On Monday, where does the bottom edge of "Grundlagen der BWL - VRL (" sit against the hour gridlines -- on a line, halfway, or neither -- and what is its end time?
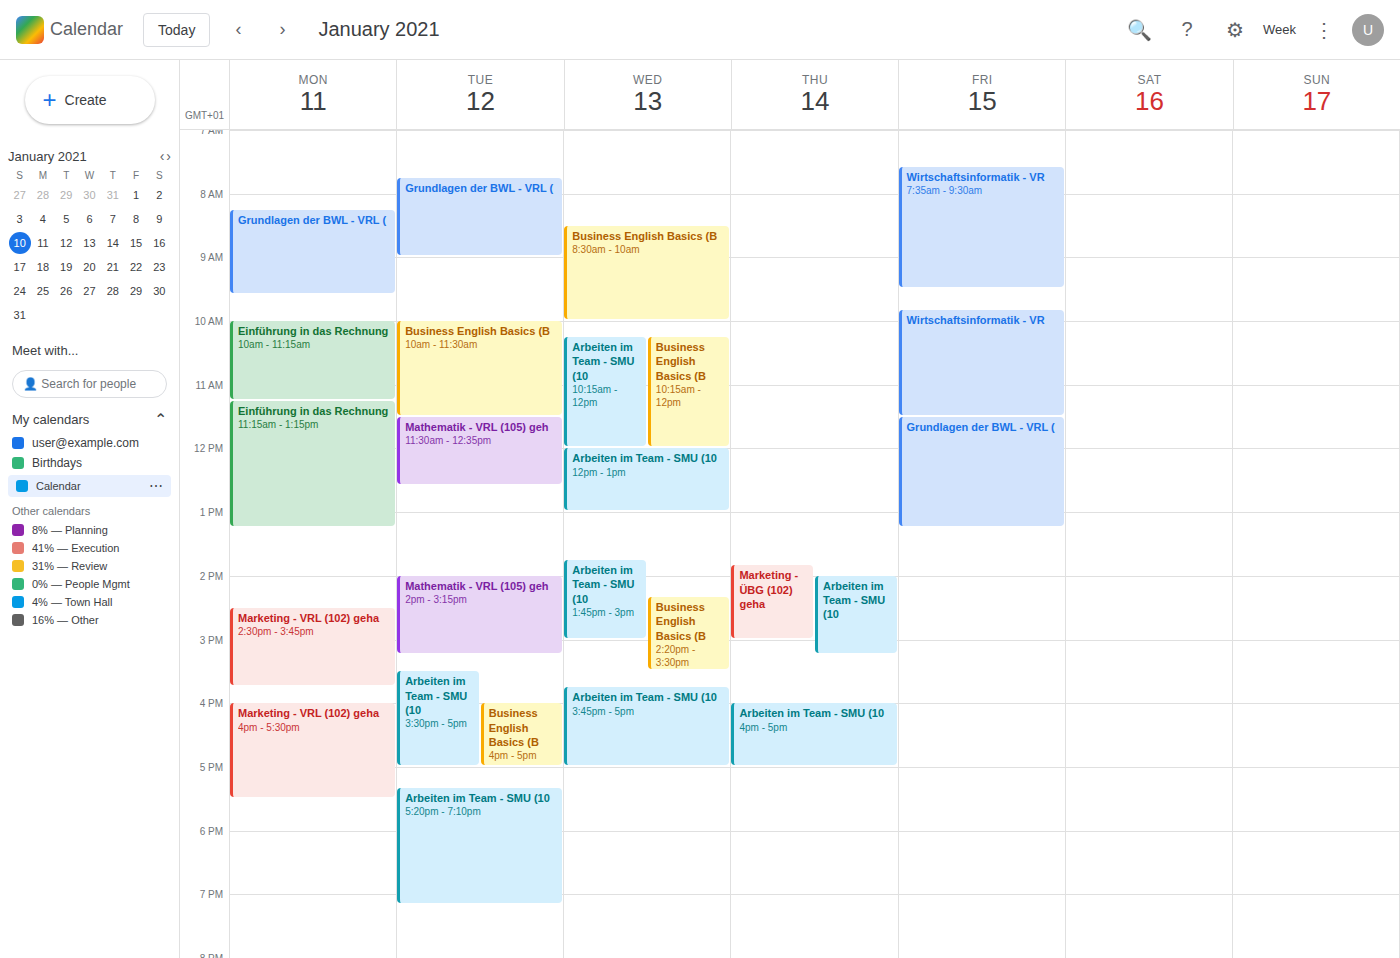
09:35 -- neither: 35 minutes below the 09:00 line and 25 minutes above the 10:00 line.